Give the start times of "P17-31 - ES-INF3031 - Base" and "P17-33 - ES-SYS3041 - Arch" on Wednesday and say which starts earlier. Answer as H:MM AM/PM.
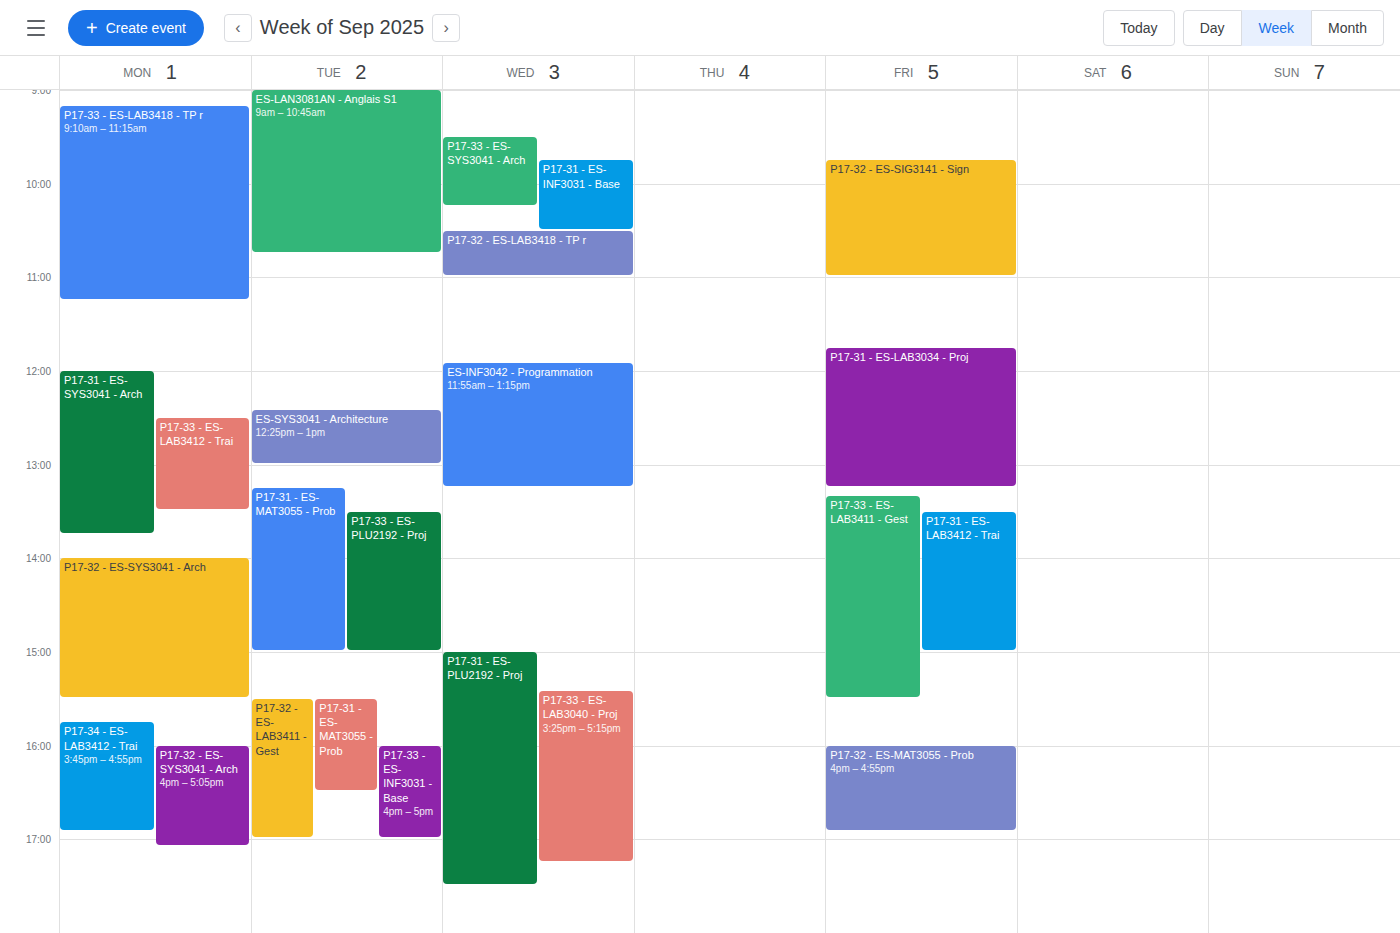
"P17-33 - ES-SYS3041 - Arch" 9:30 AM; "P17-31 - ES-INF3031 - Base" 9:45 AM.